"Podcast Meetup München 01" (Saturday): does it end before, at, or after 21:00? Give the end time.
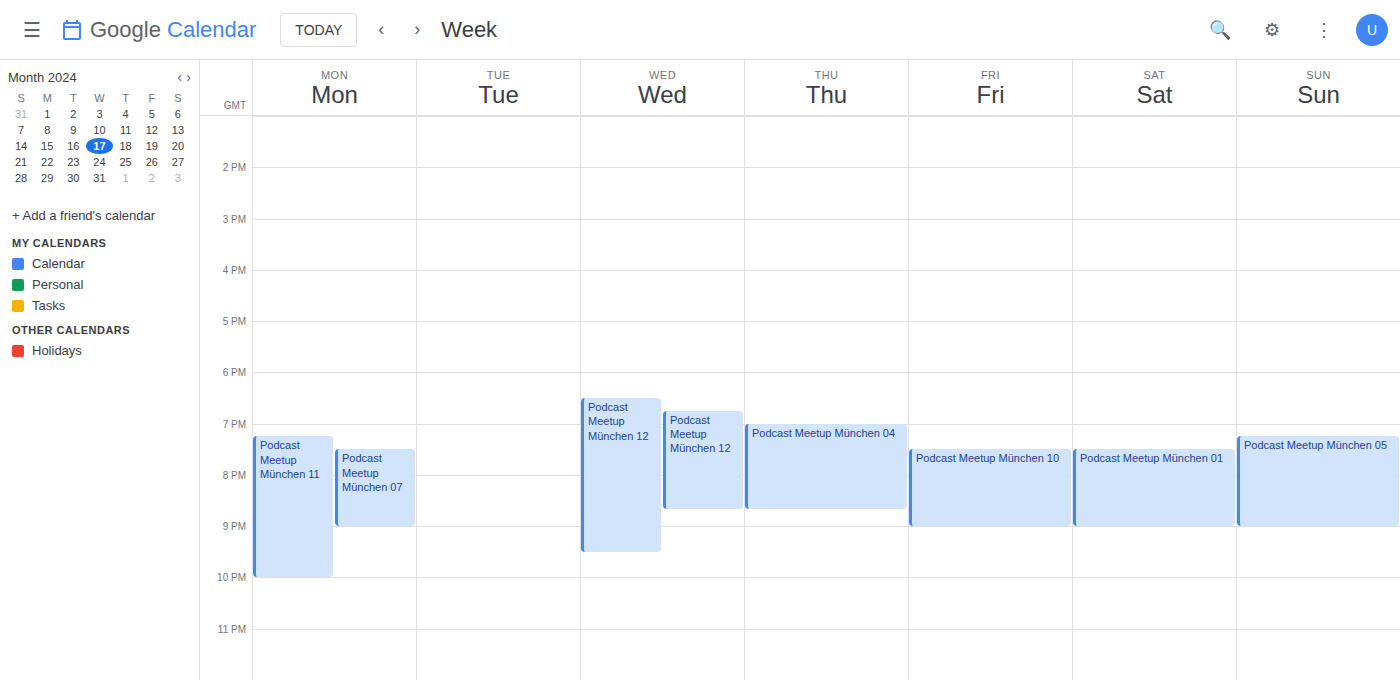
21:00 -- exactly at 21:00, on the 21:00 line.